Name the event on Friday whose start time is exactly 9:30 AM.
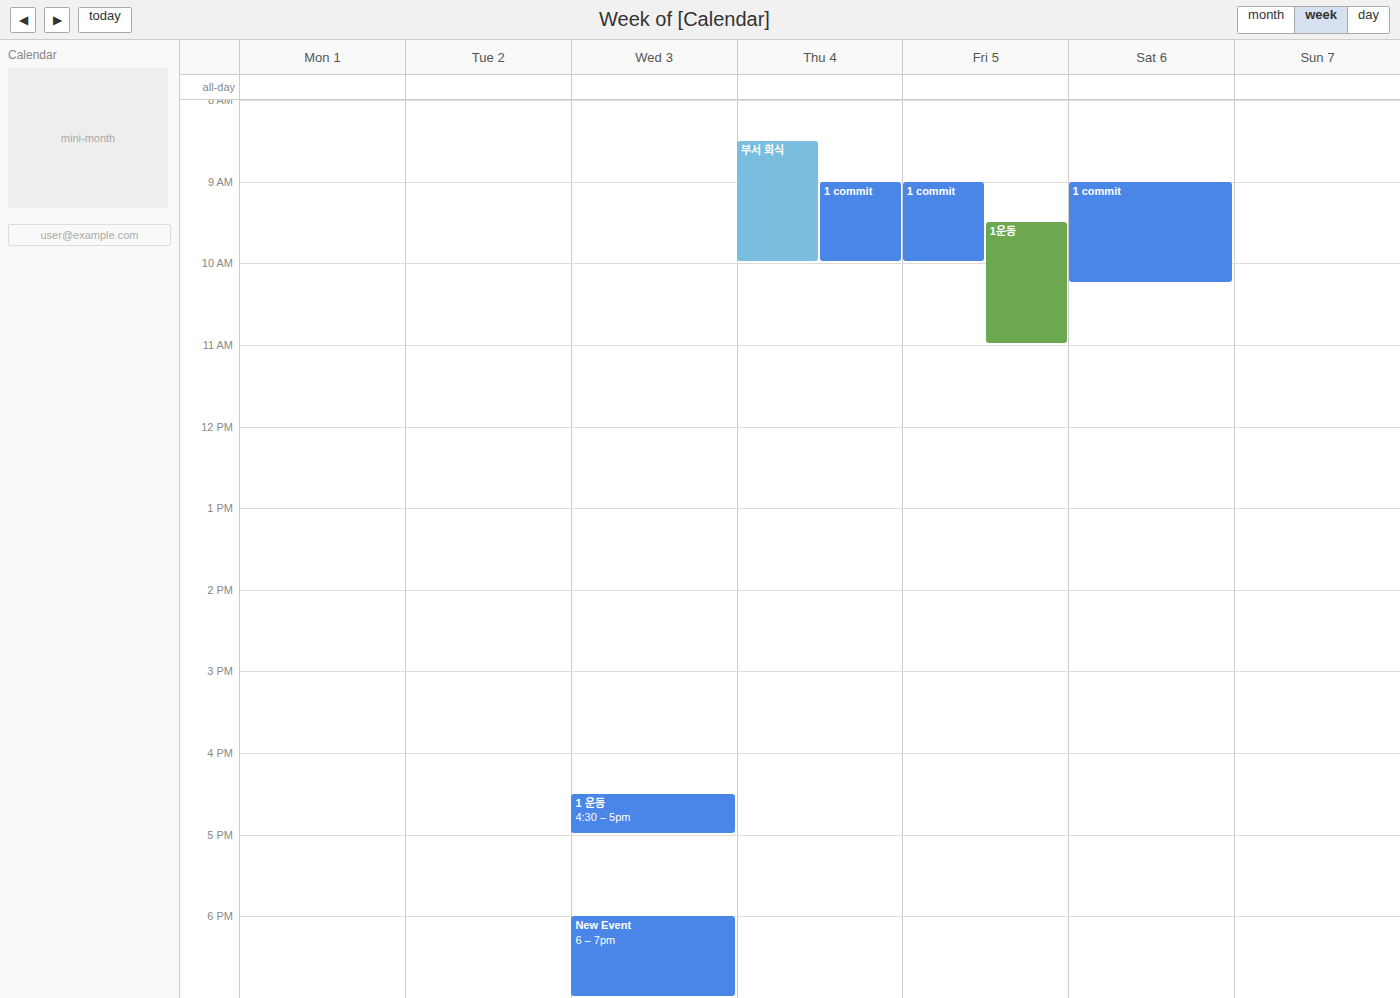
"1운동"